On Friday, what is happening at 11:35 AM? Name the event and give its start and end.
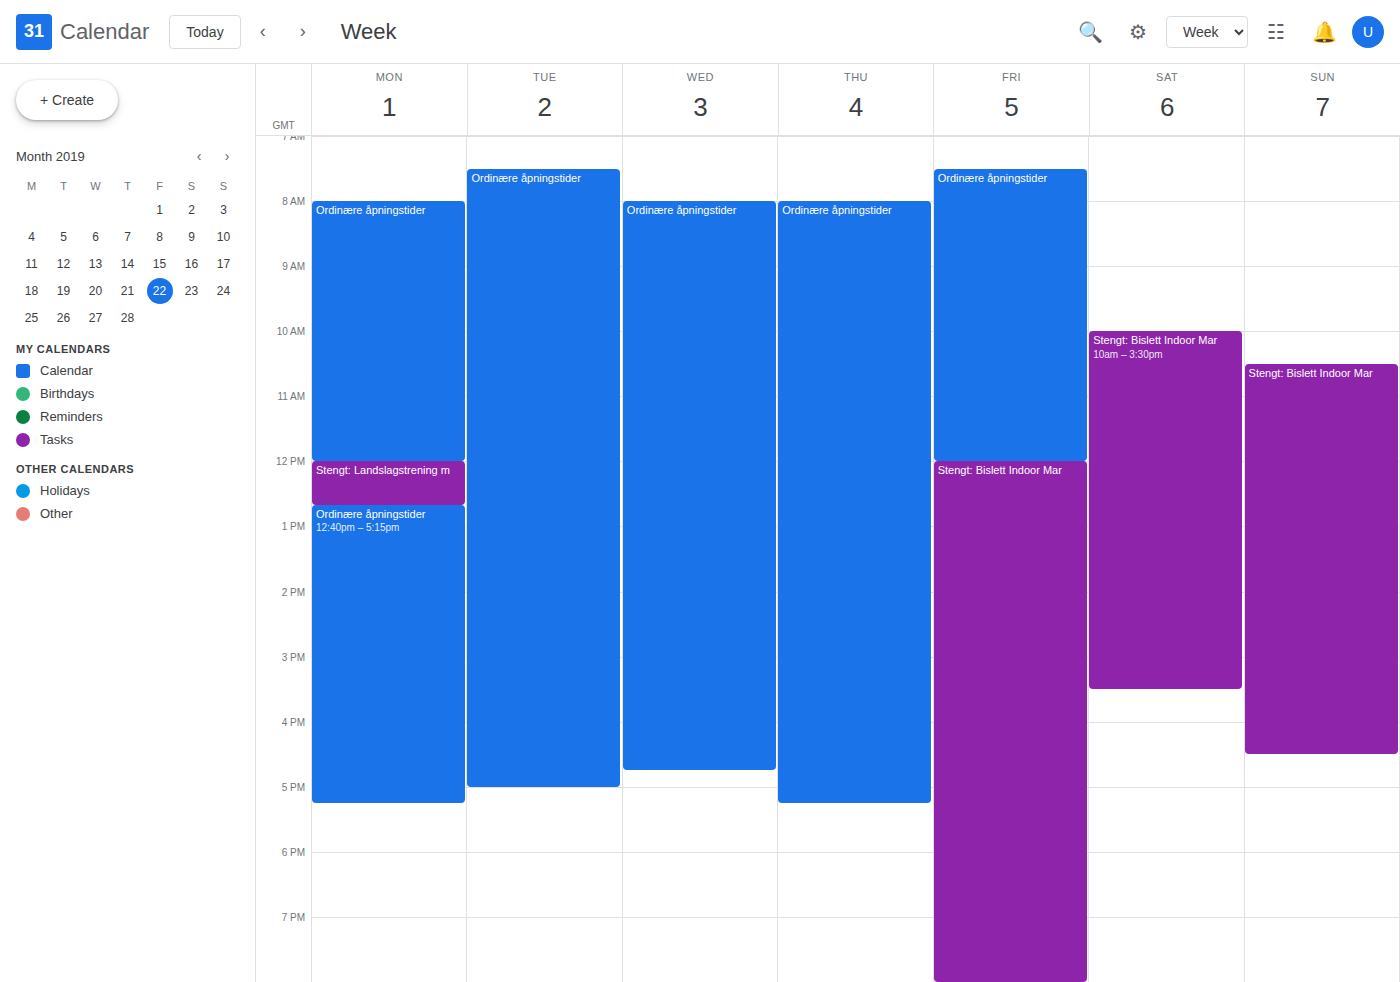
"Ordinære åpningstider", 7:30 AM to 12:00 PM